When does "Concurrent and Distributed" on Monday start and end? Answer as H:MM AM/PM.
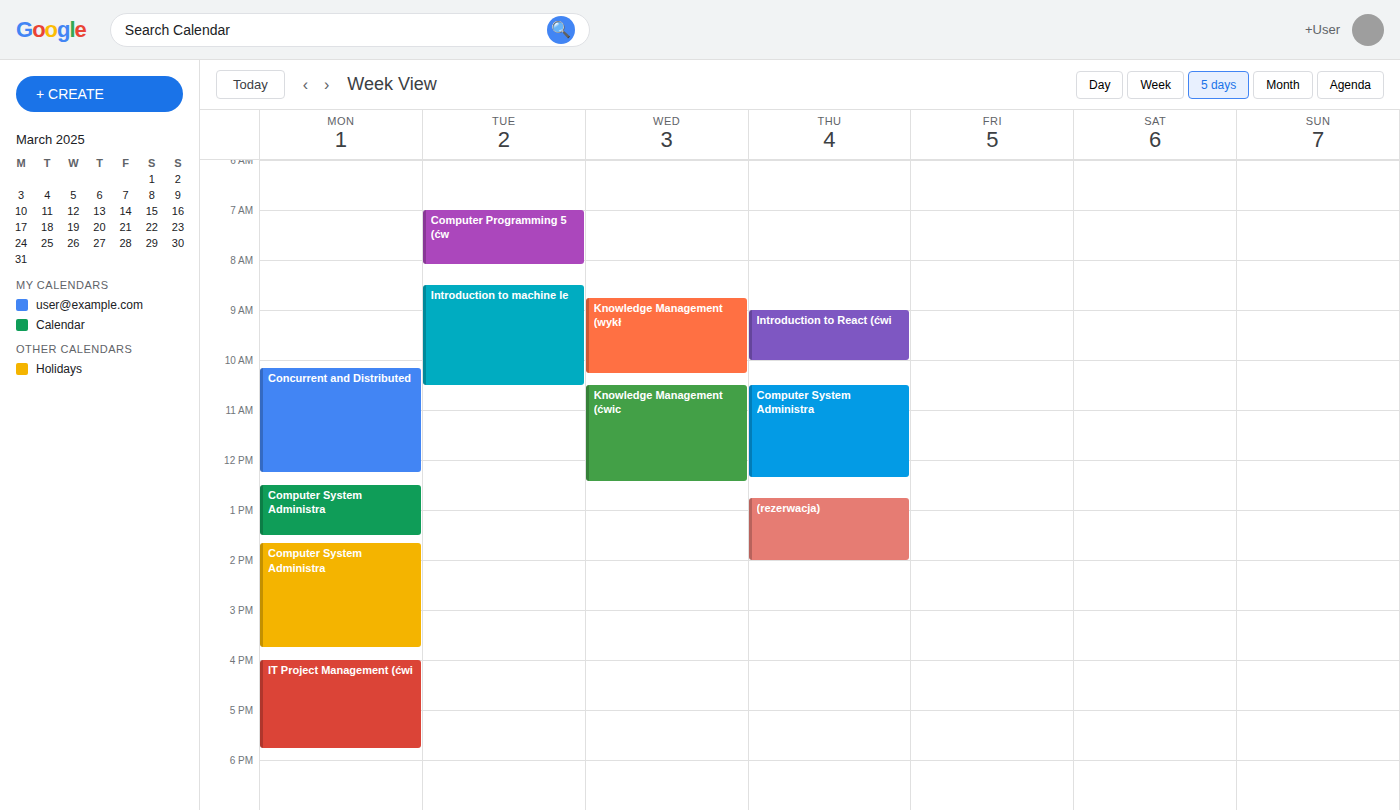
10:10 AM to 12:15 PM